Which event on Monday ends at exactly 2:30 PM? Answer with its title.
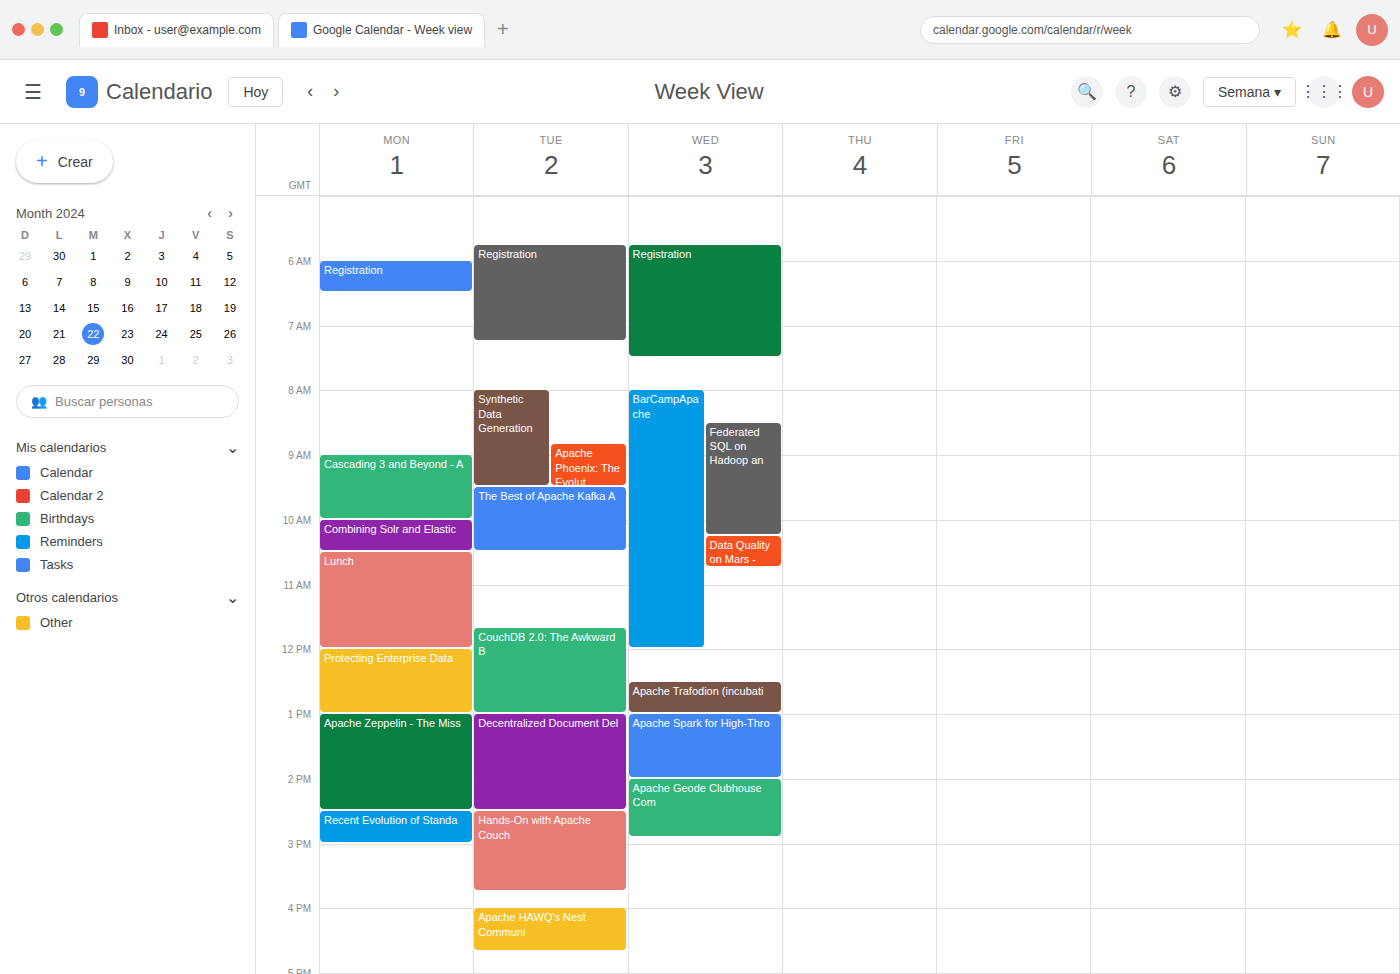
"Apache Zeppelin - The Miss"